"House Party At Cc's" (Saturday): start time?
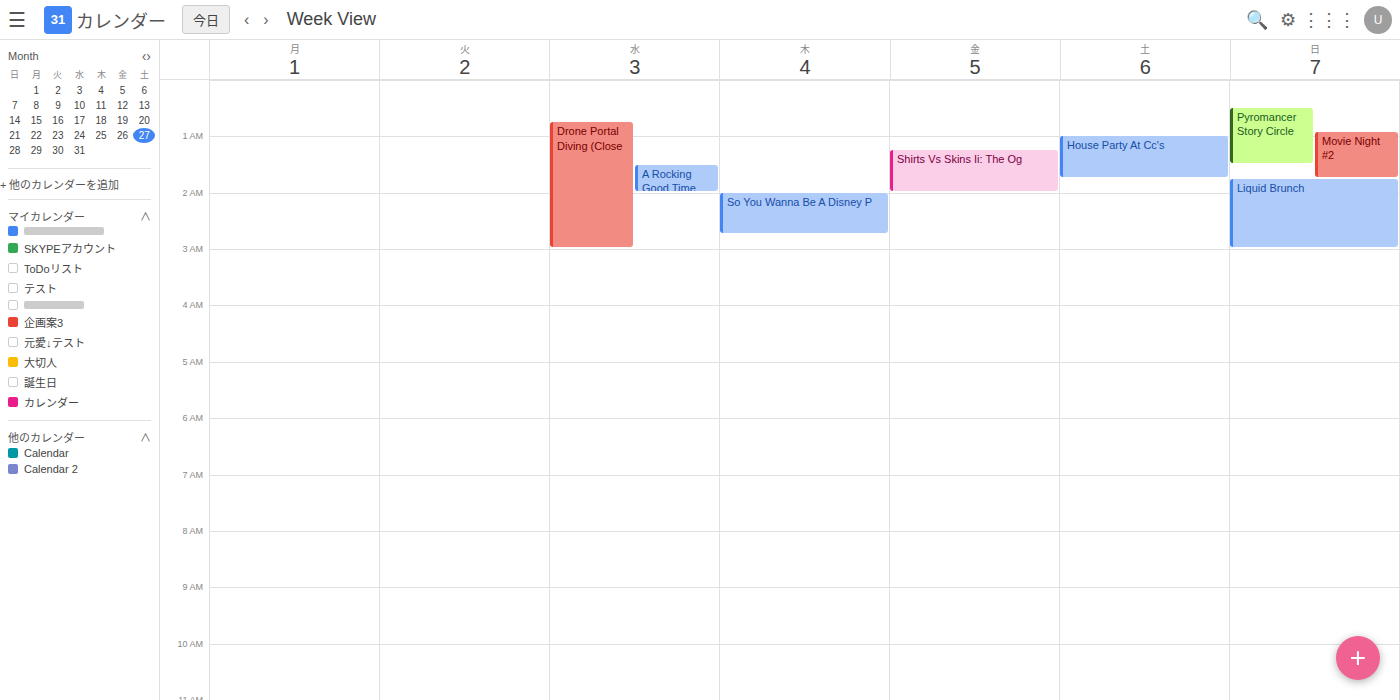
1:00 AM